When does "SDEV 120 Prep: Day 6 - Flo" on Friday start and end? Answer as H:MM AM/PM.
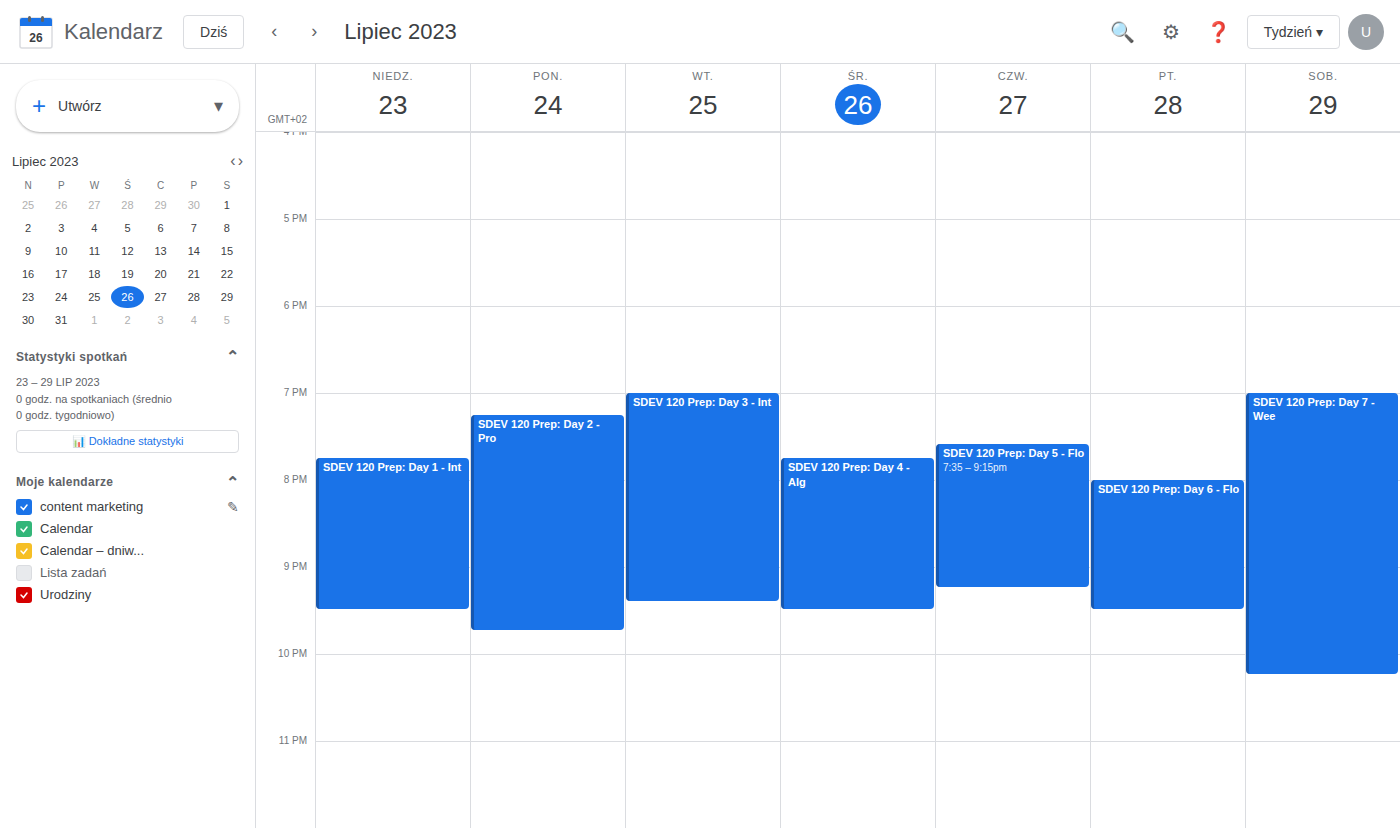
8:00 PM to 9:30 PM